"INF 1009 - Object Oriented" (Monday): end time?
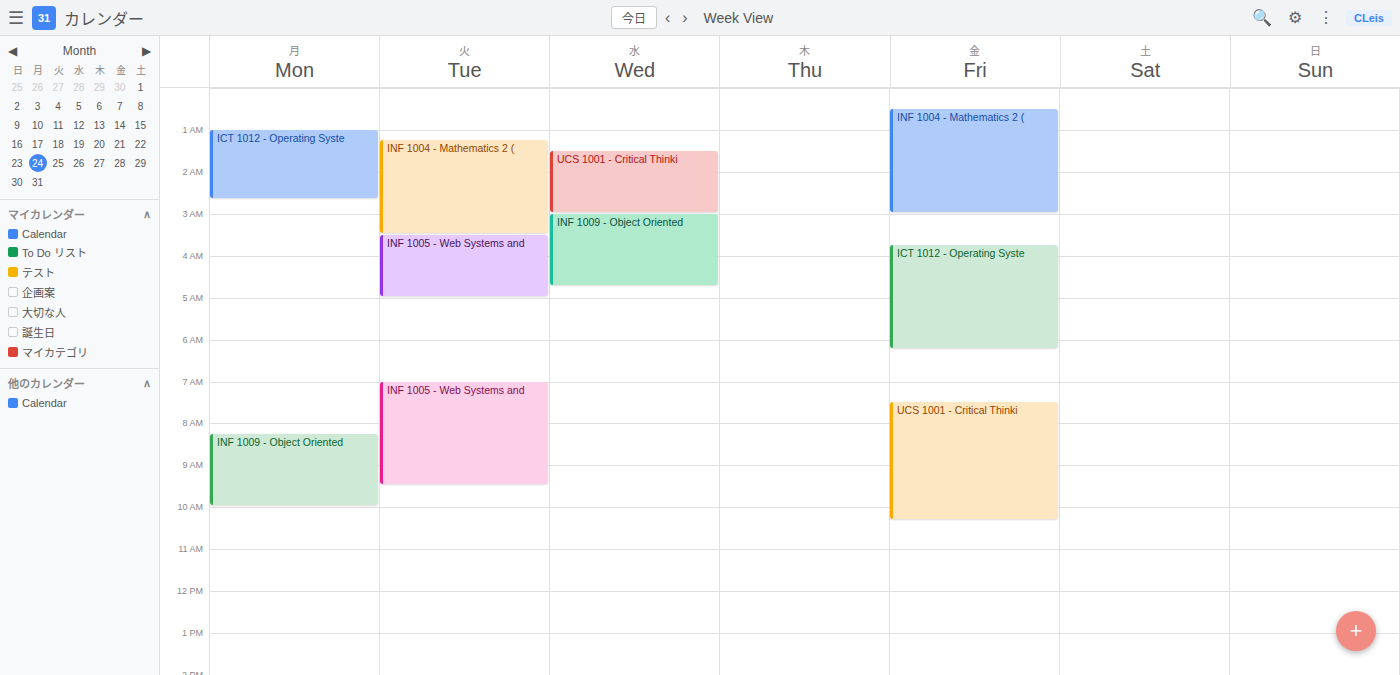
10:00 AM